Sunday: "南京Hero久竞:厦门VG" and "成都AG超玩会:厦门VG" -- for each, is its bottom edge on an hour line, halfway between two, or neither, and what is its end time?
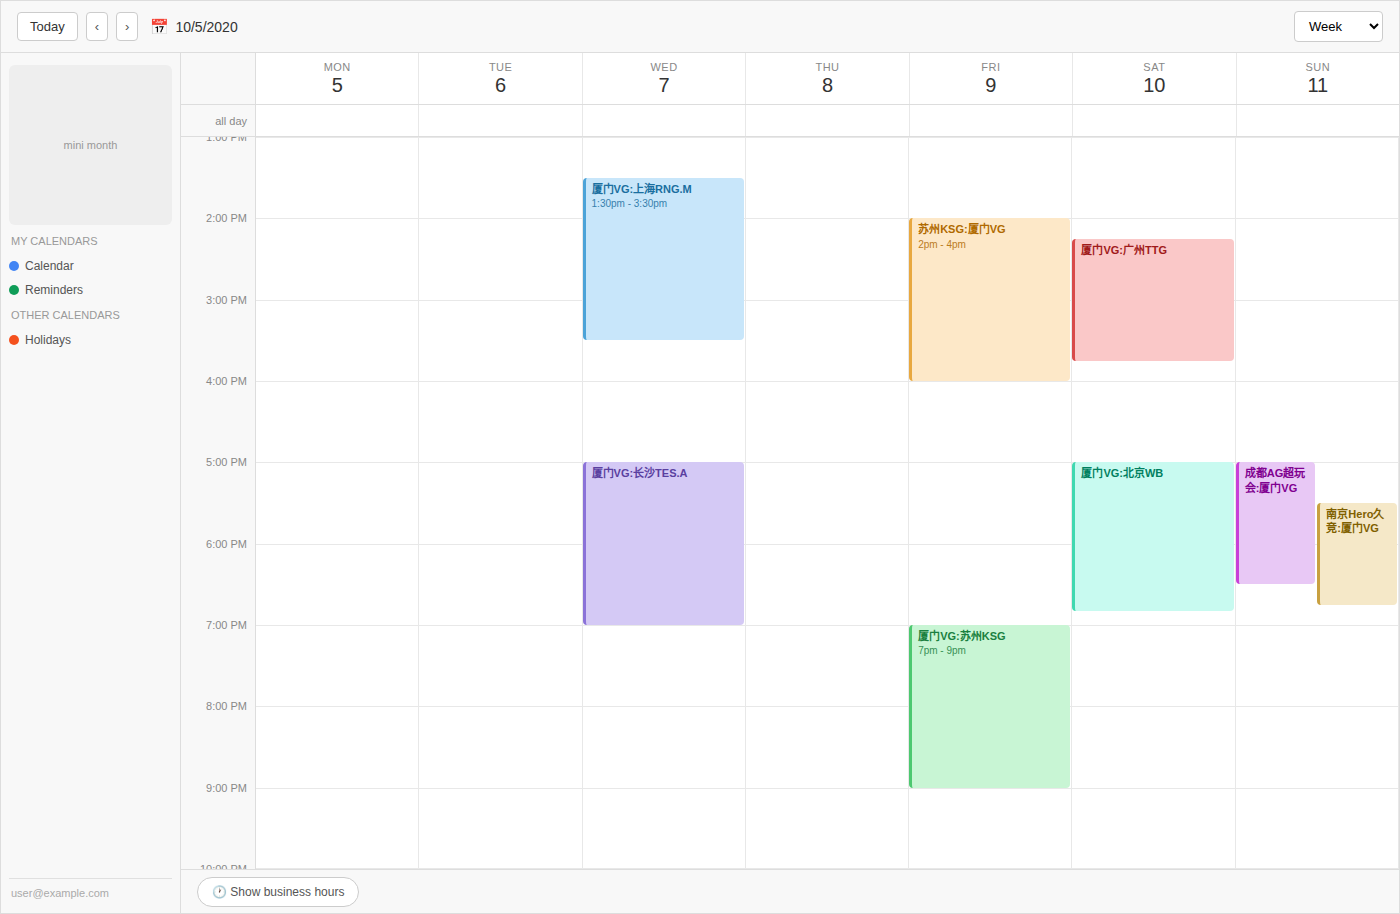
"南京Hero久竞:厦门VG": 6:45 PM, neither: three quarters of the way from the 6 PM line to the 7 PM line. "成都AG超玩会:厦门VG": 6:30 PM, halfway between the 6 PM and 7 PM lines.